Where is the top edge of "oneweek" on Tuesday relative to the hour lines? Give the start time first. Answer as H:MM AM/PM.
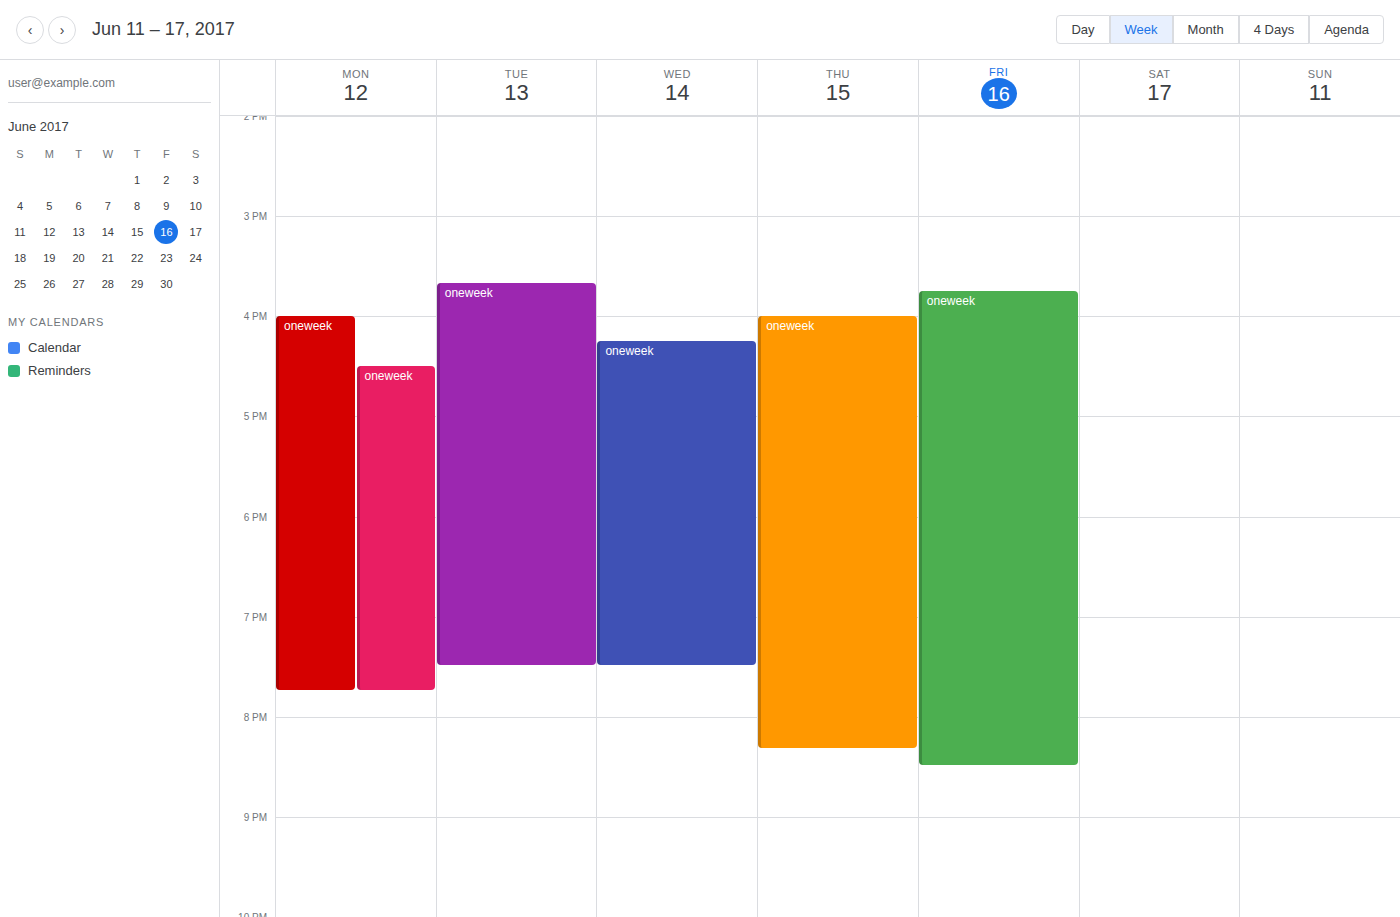
3:40 PM -- neither: 40 minutes below the 3 PM line and 20 minutes above the 4 PM line.